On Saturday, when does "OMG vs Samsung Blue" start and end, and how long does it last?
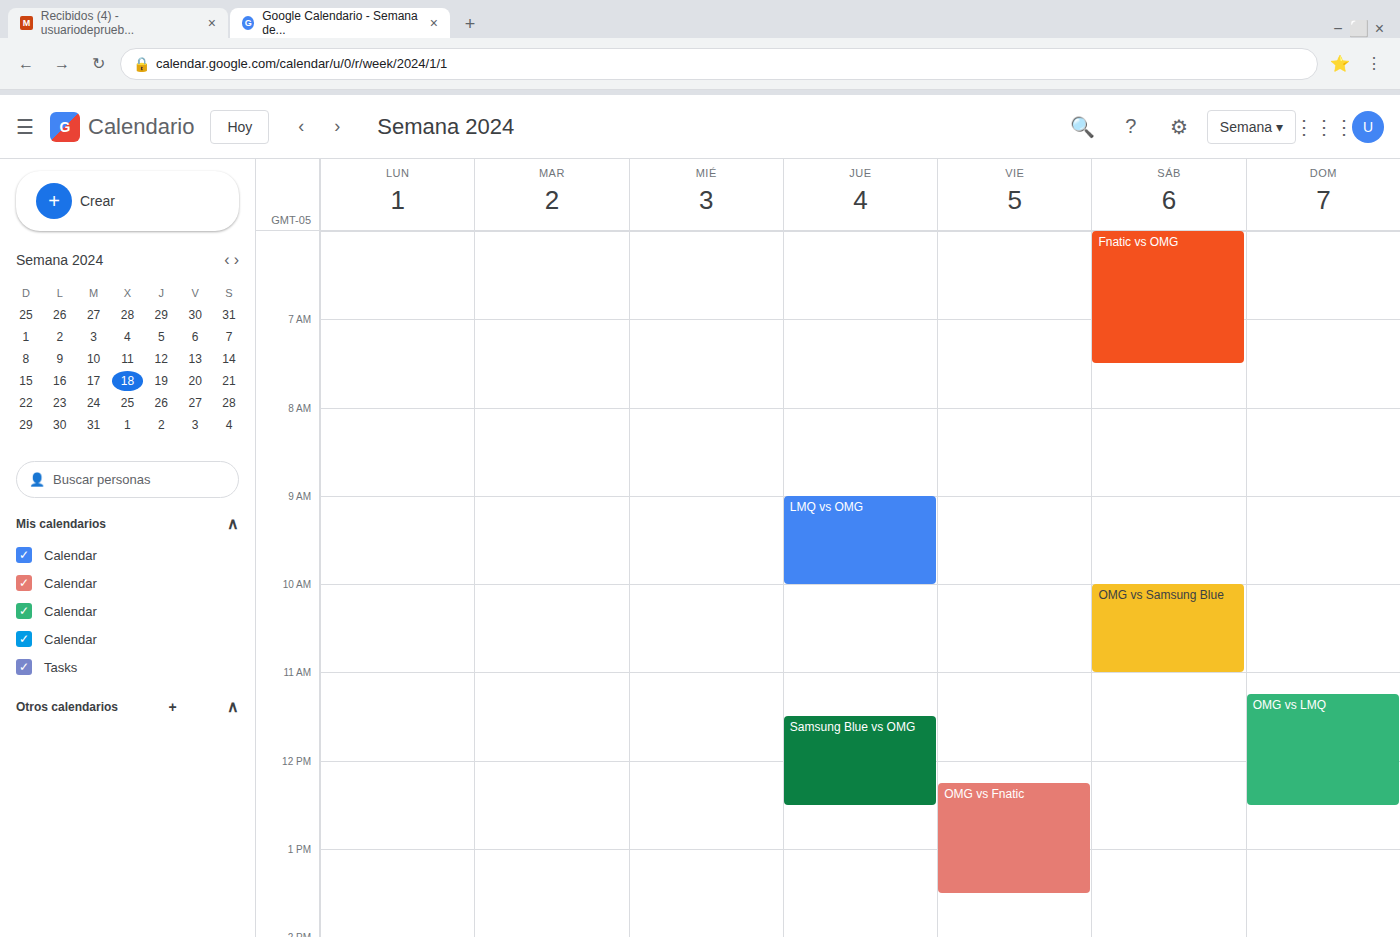
10:00 AM to 11:00 AM, 1 hour